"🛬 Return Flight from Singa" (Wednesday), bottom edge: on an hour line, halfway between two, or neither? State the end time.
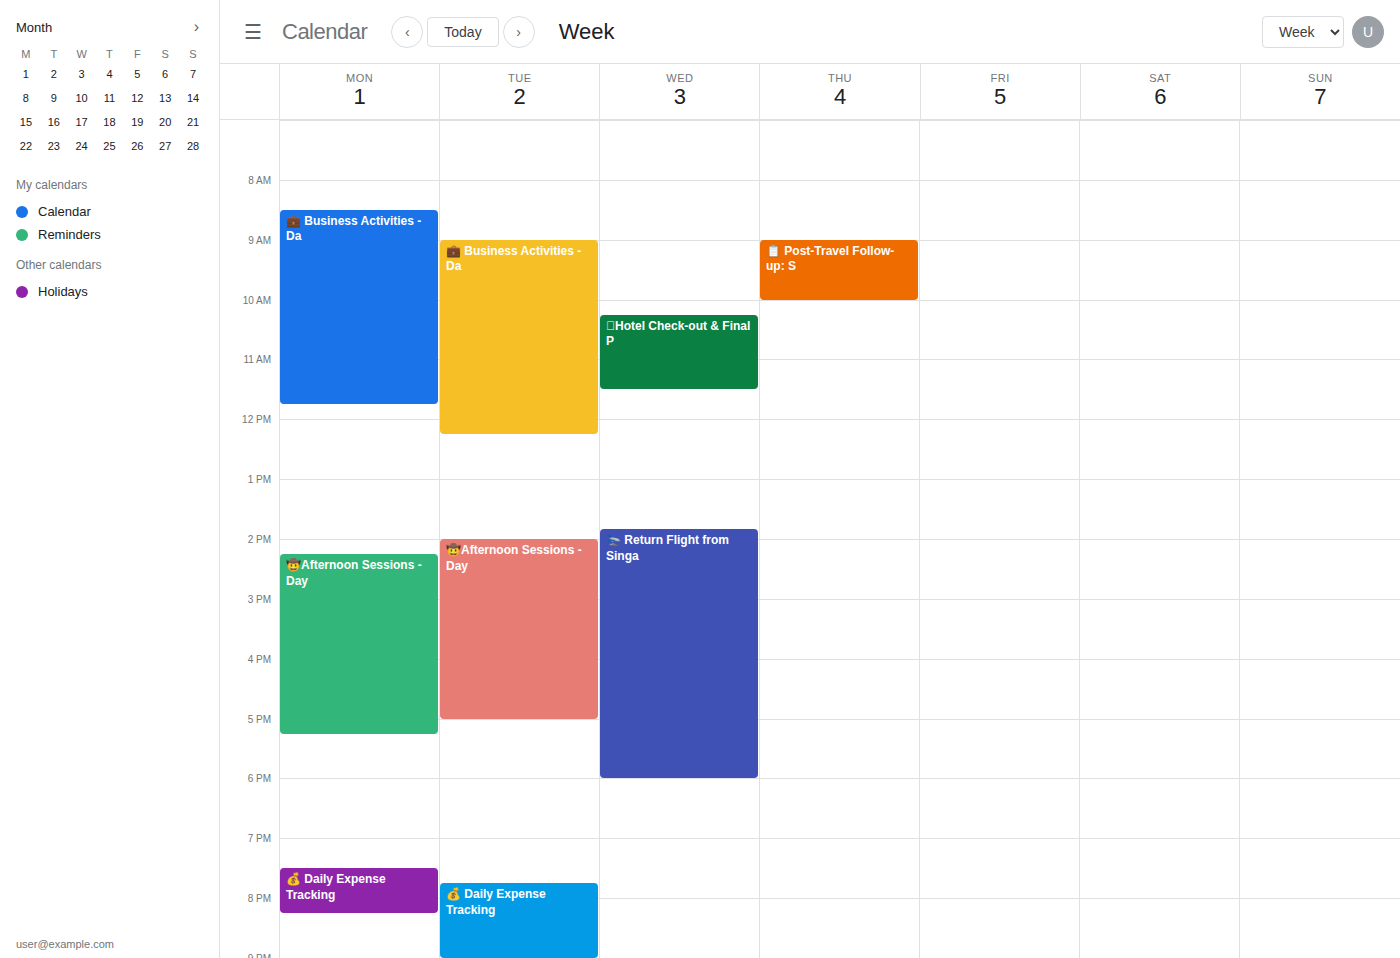
6:00 PM -- exactly on the 6 PM line.